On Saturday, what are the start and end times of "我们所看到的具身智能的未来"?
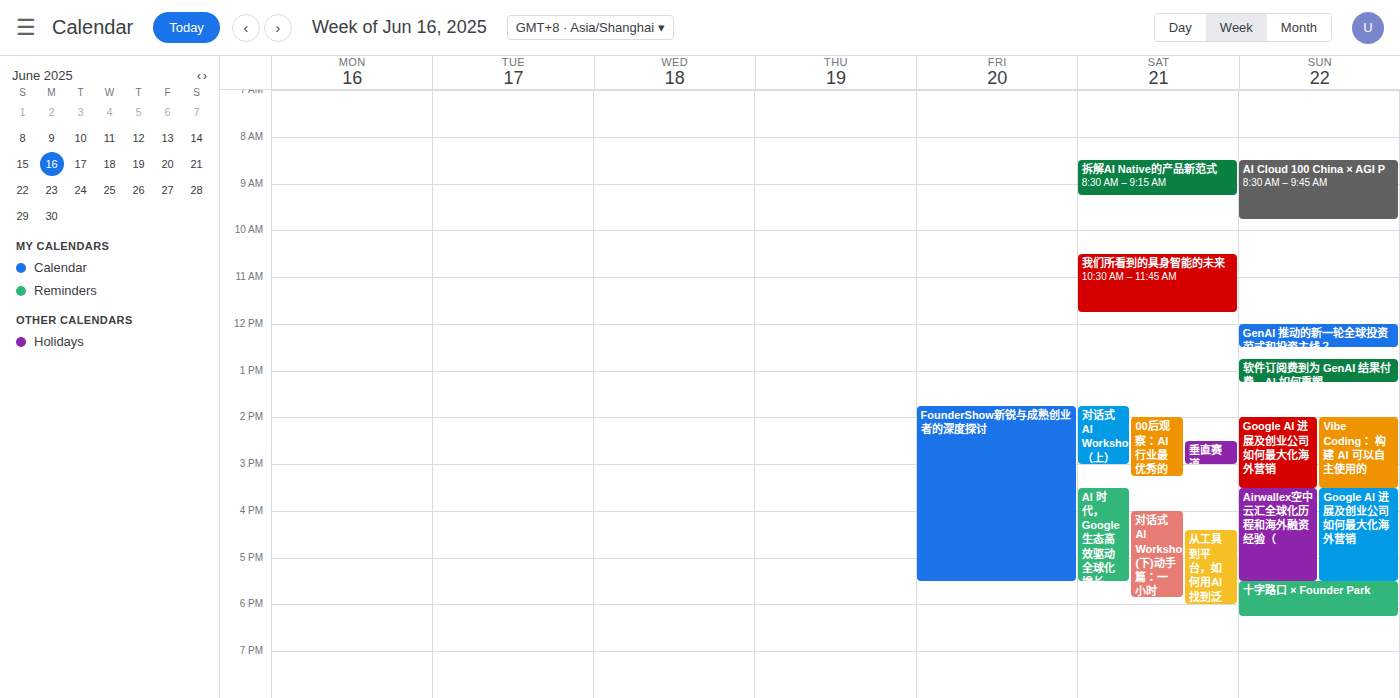
10:30 to 11:45